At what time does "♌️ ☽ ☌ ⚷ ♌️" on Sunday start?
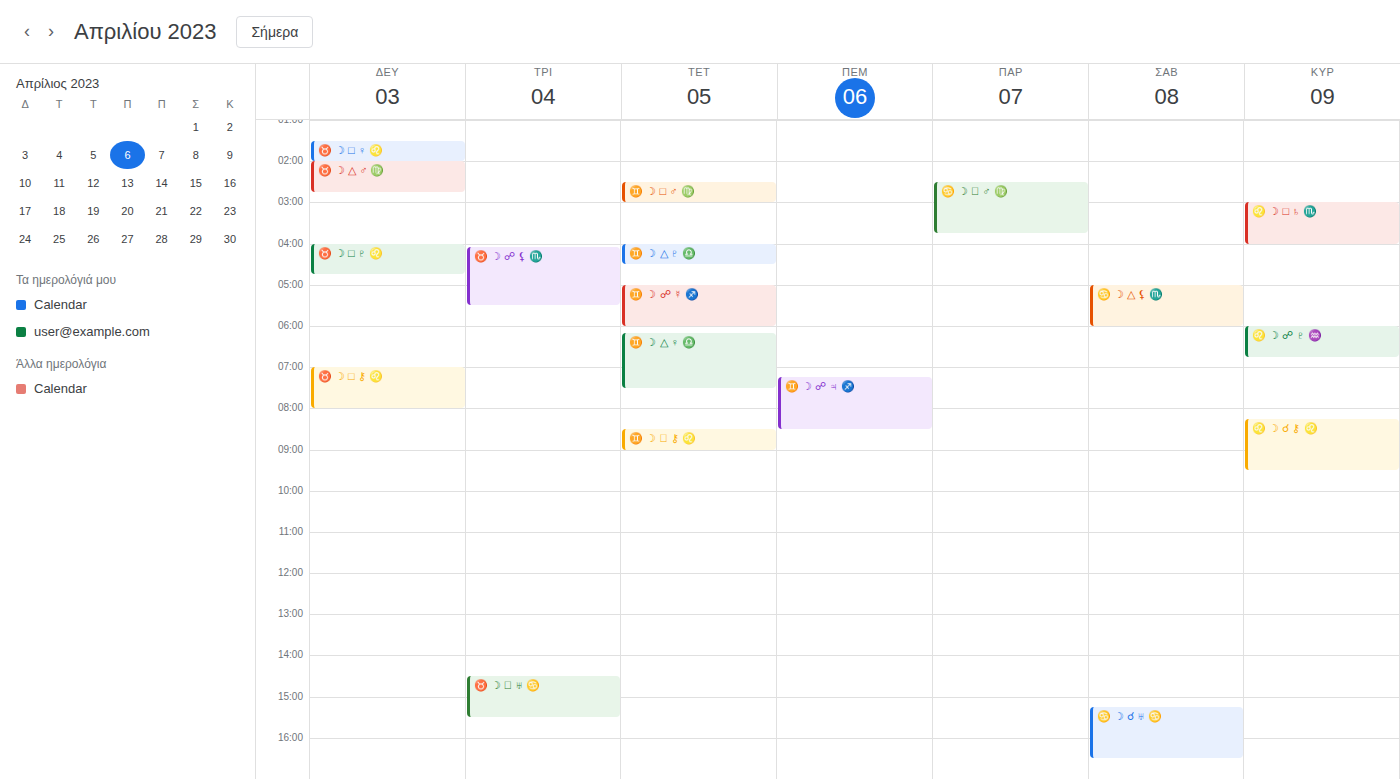
08:15